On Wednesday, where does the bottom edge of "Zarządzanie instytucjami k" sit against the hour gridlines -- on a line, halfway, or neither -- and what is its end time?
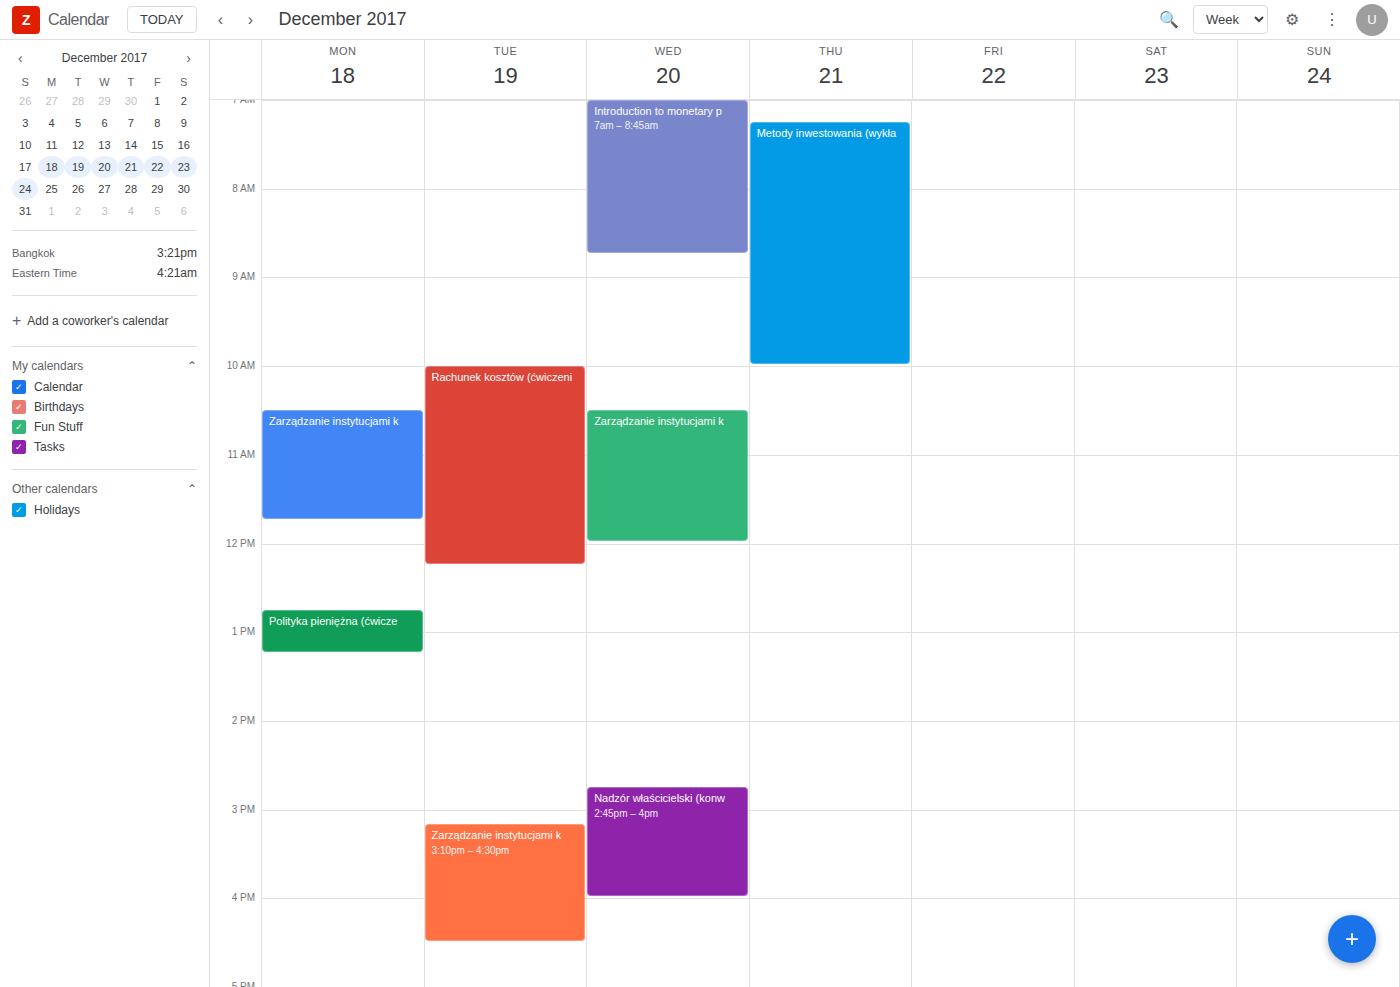
12:00 PM -- exactly on the 12 PM line.